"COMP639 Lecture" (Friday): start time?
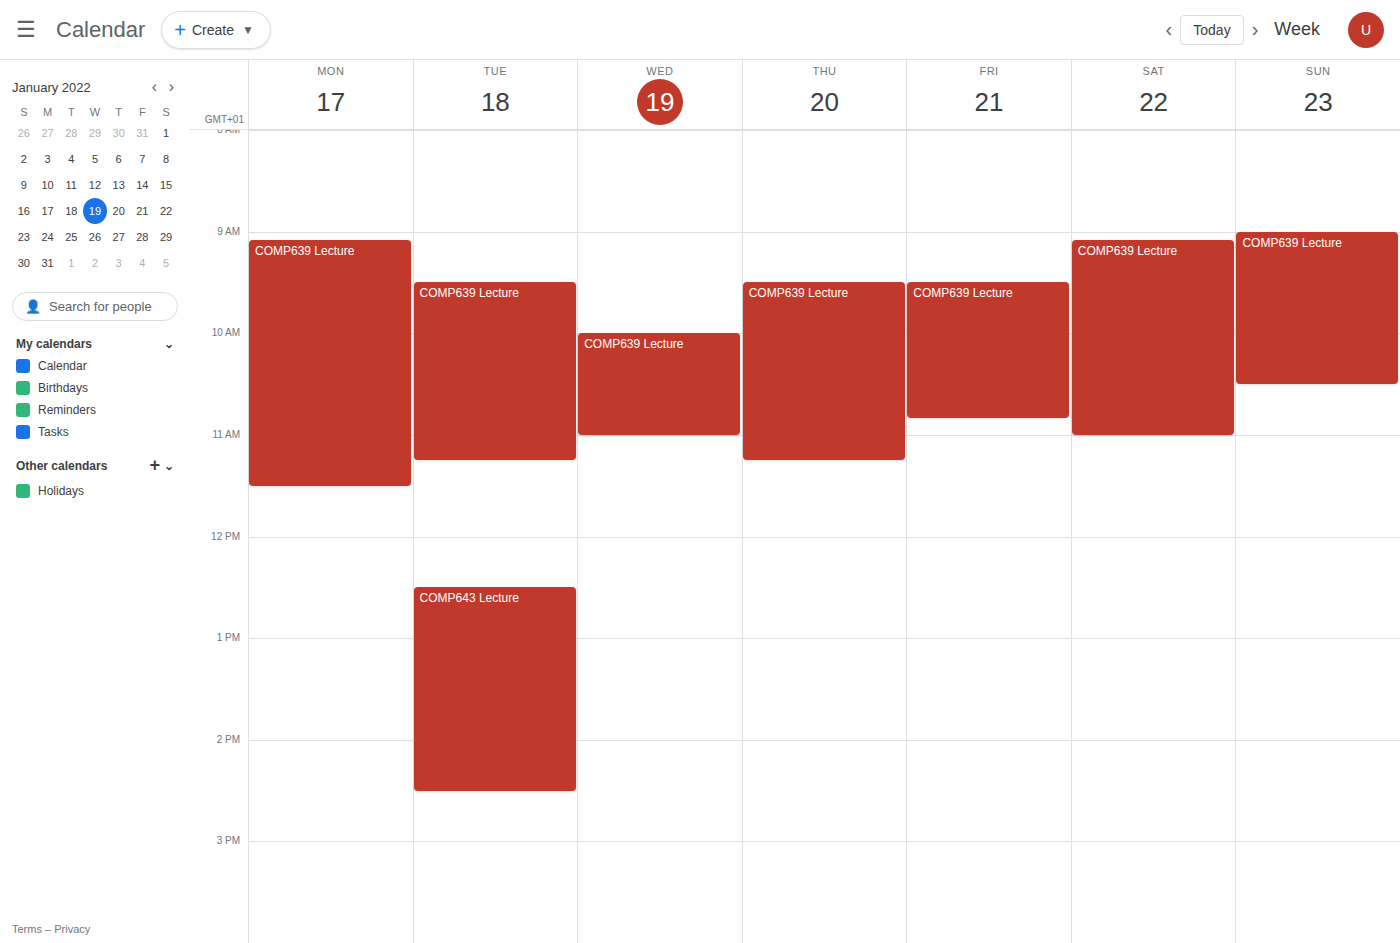
9:30 AM